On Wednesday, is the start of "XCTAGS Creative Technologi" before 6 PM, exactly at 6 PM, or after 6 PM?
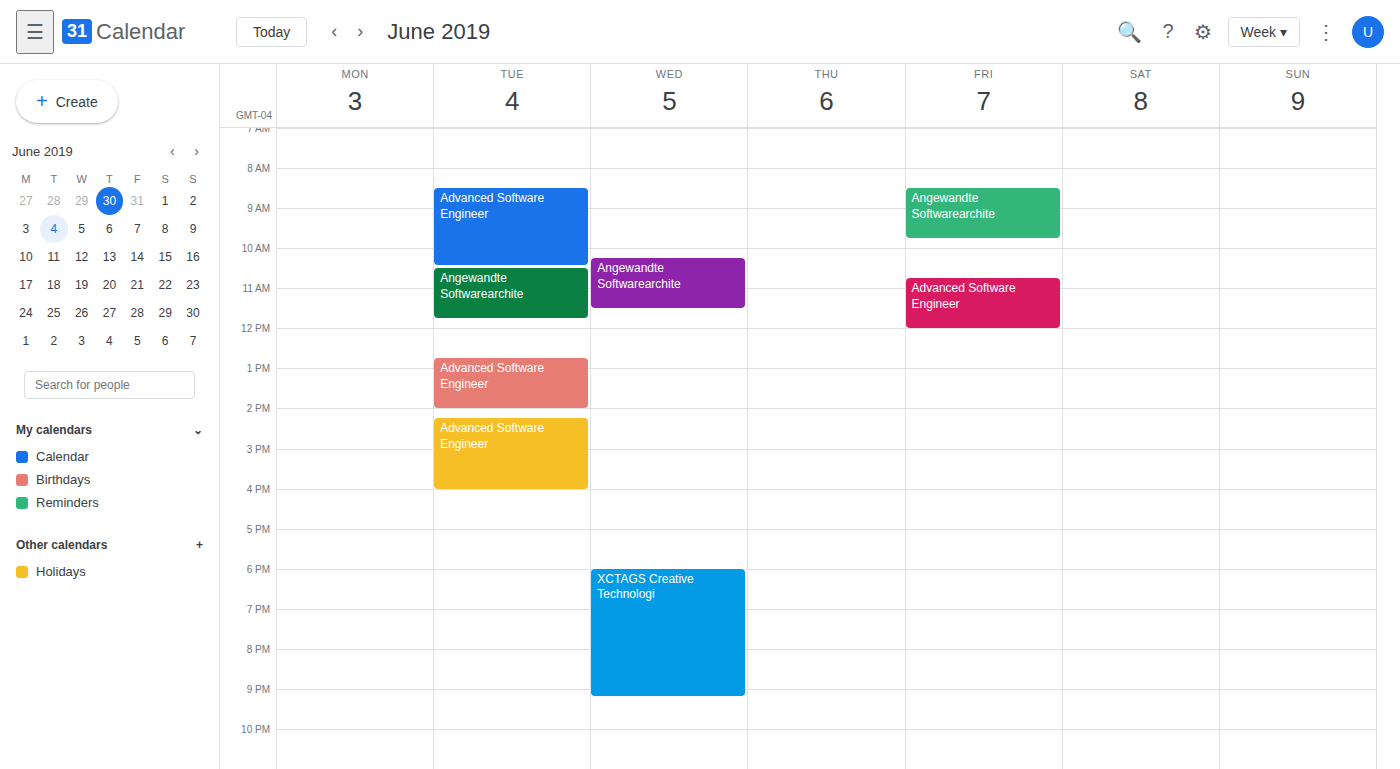
6:00 PM -- exactly at 6 PM, on the 6 PM line.